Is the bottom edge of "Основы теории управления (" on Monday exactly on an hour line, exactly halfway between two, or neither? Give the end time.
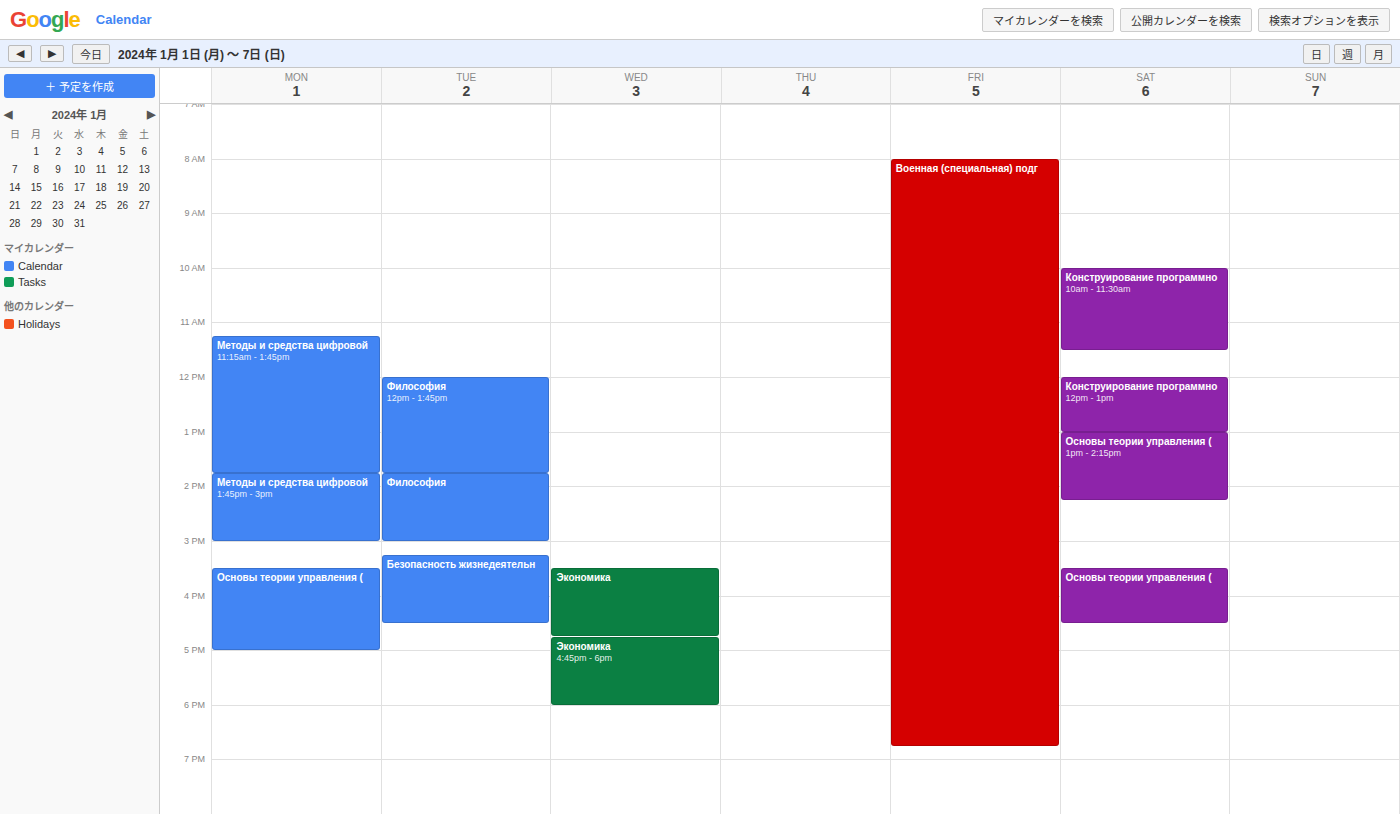
5:00 PM -- exactly on the 5 PM line.